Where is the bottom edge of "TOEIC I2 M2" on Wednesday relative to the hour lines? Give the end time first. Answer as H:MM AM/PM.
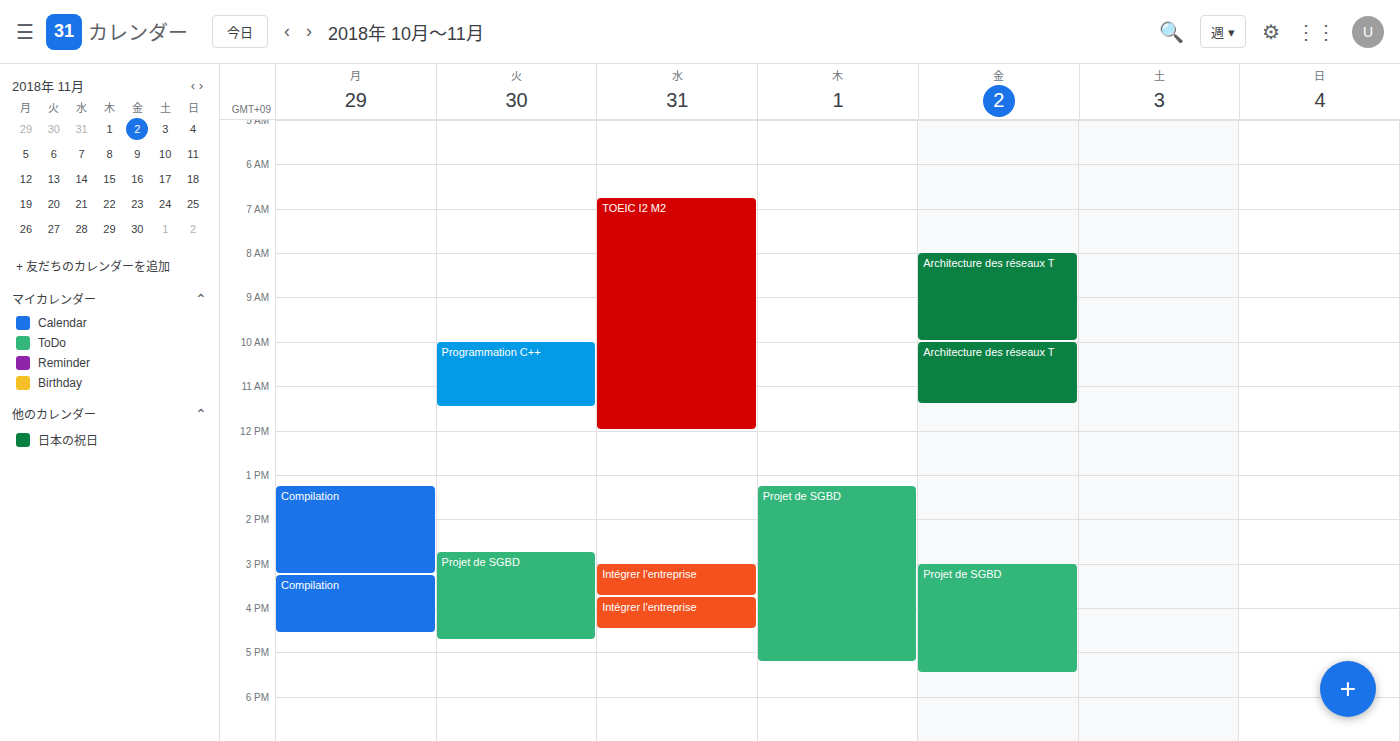
12:00 PM -- exactly on the 12 PM line.